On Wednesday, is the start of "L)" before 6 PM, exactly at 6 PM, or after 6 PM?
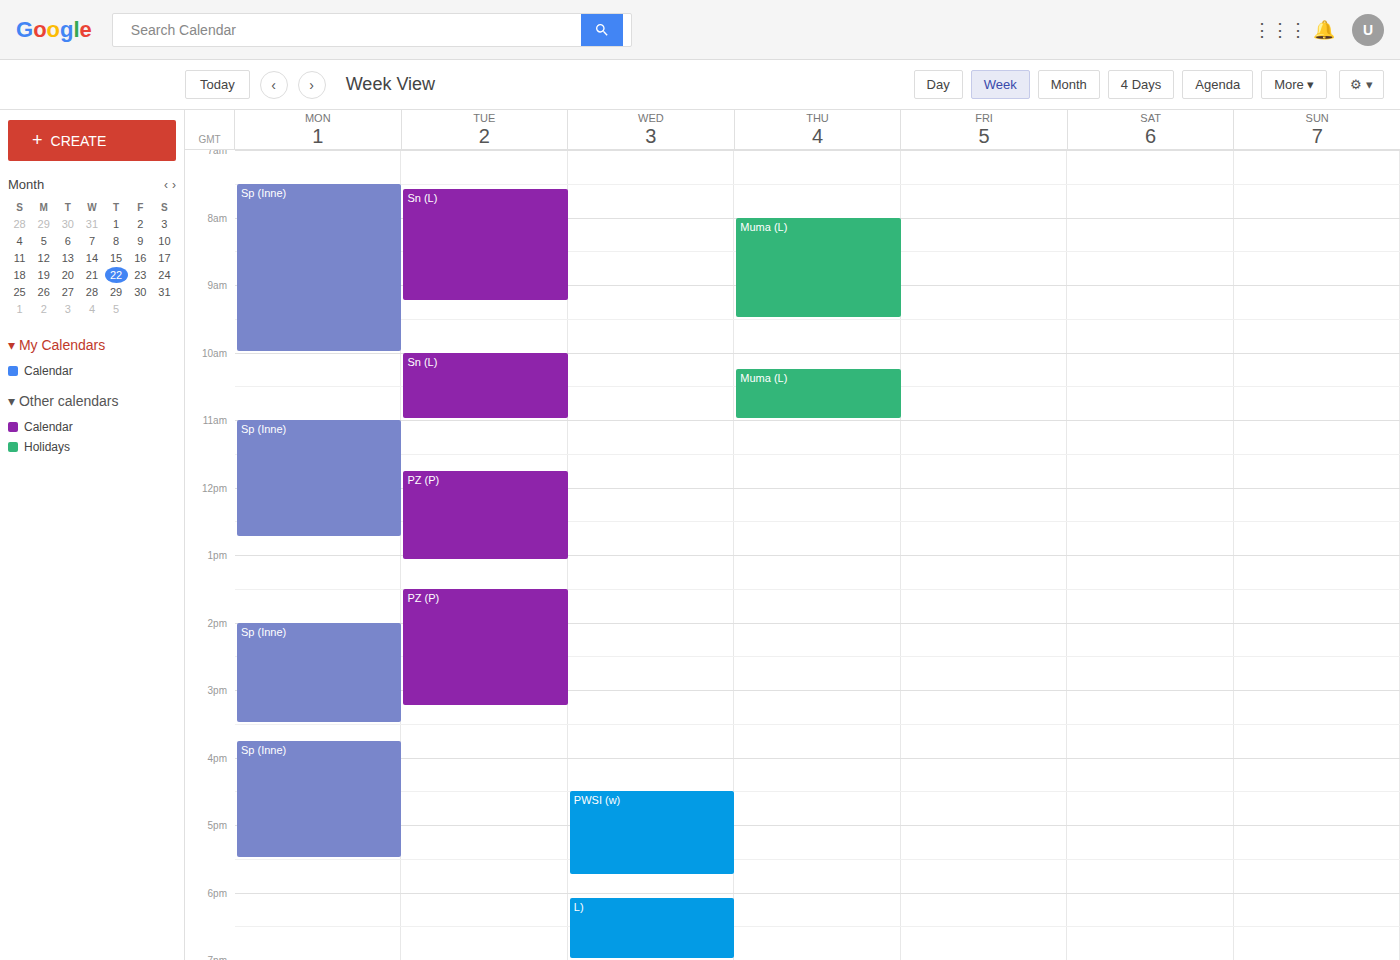
6:05 PM -- after 6 PM, 5 minutes below the 6 PM line.